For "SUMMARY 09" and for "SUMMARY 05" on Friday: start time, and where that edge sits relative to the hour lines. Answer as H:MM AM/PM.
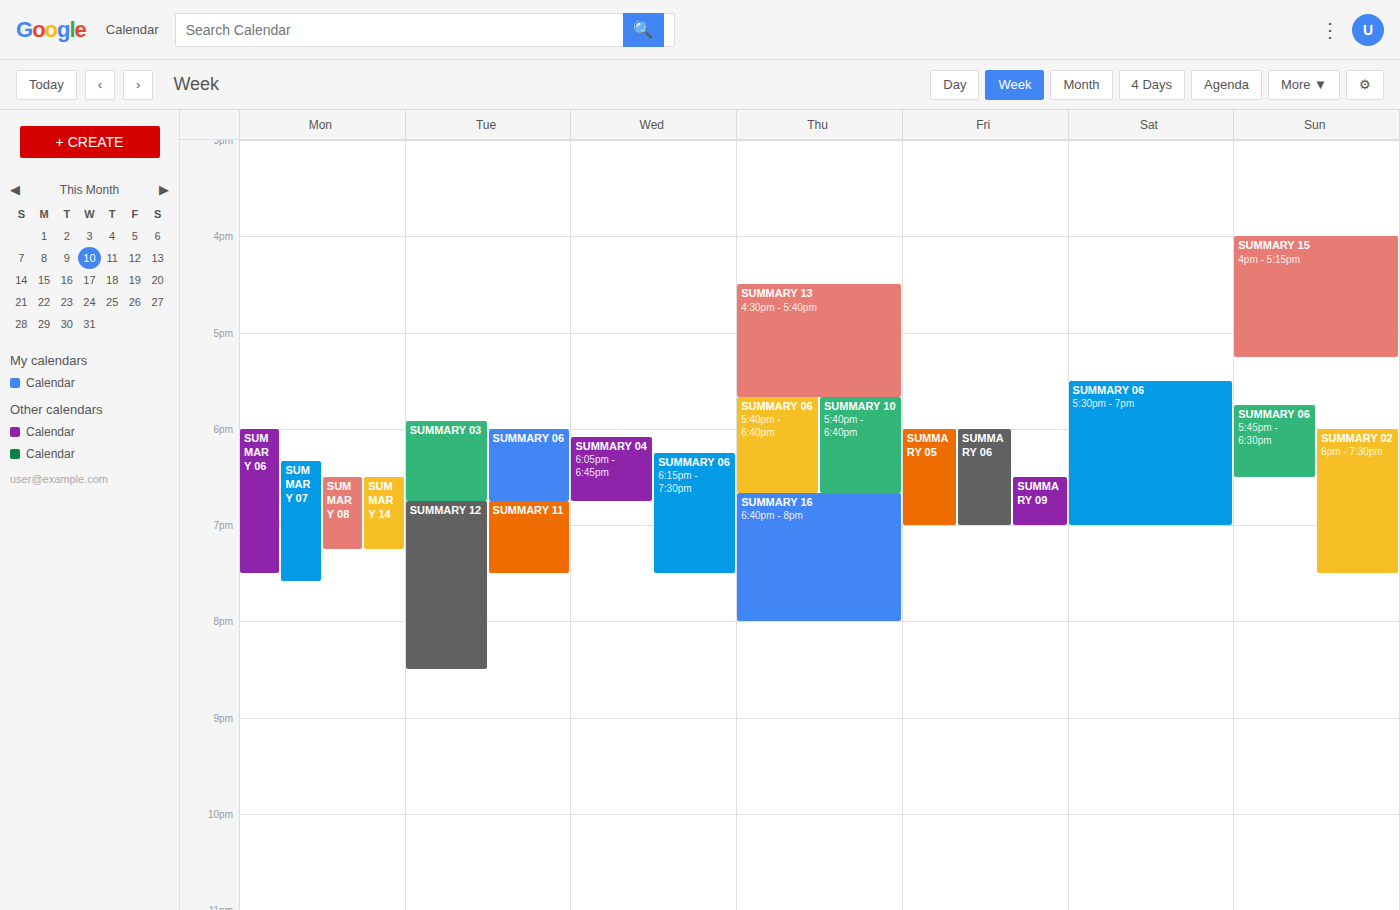
"SUMMARY 09": 6:30 PM, halfway between the 6 PM and 7 PM lines. "SUMMARY 05": 6:00 PM, exactly on the 6 PM line.